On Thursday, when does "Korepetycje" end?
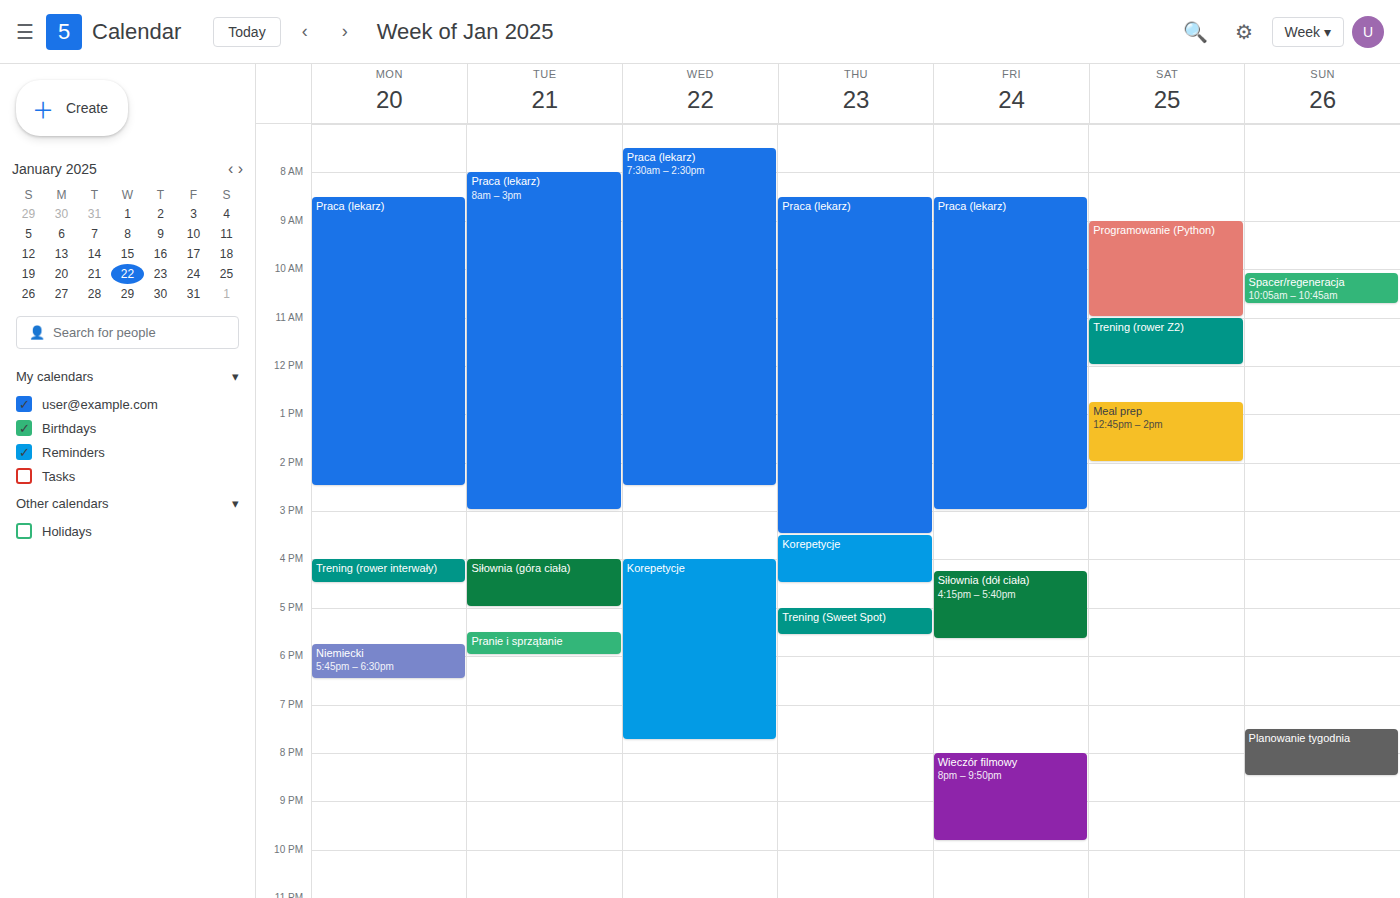
4:30 PM